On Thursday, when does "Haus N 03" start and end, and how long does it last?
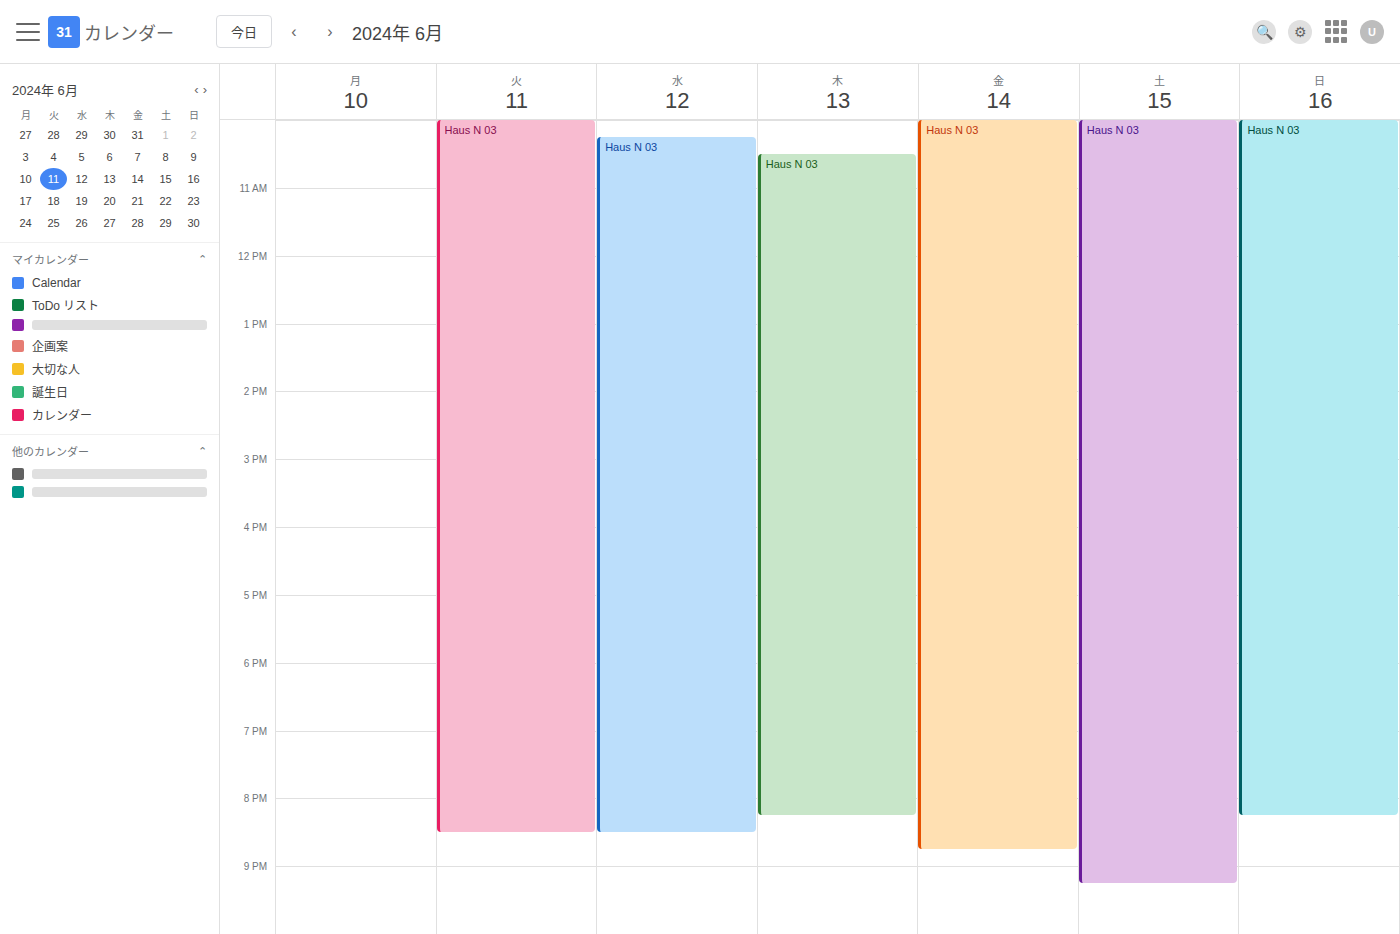
10:30 AM to 8:15 PM, 9 hours 45 minutes